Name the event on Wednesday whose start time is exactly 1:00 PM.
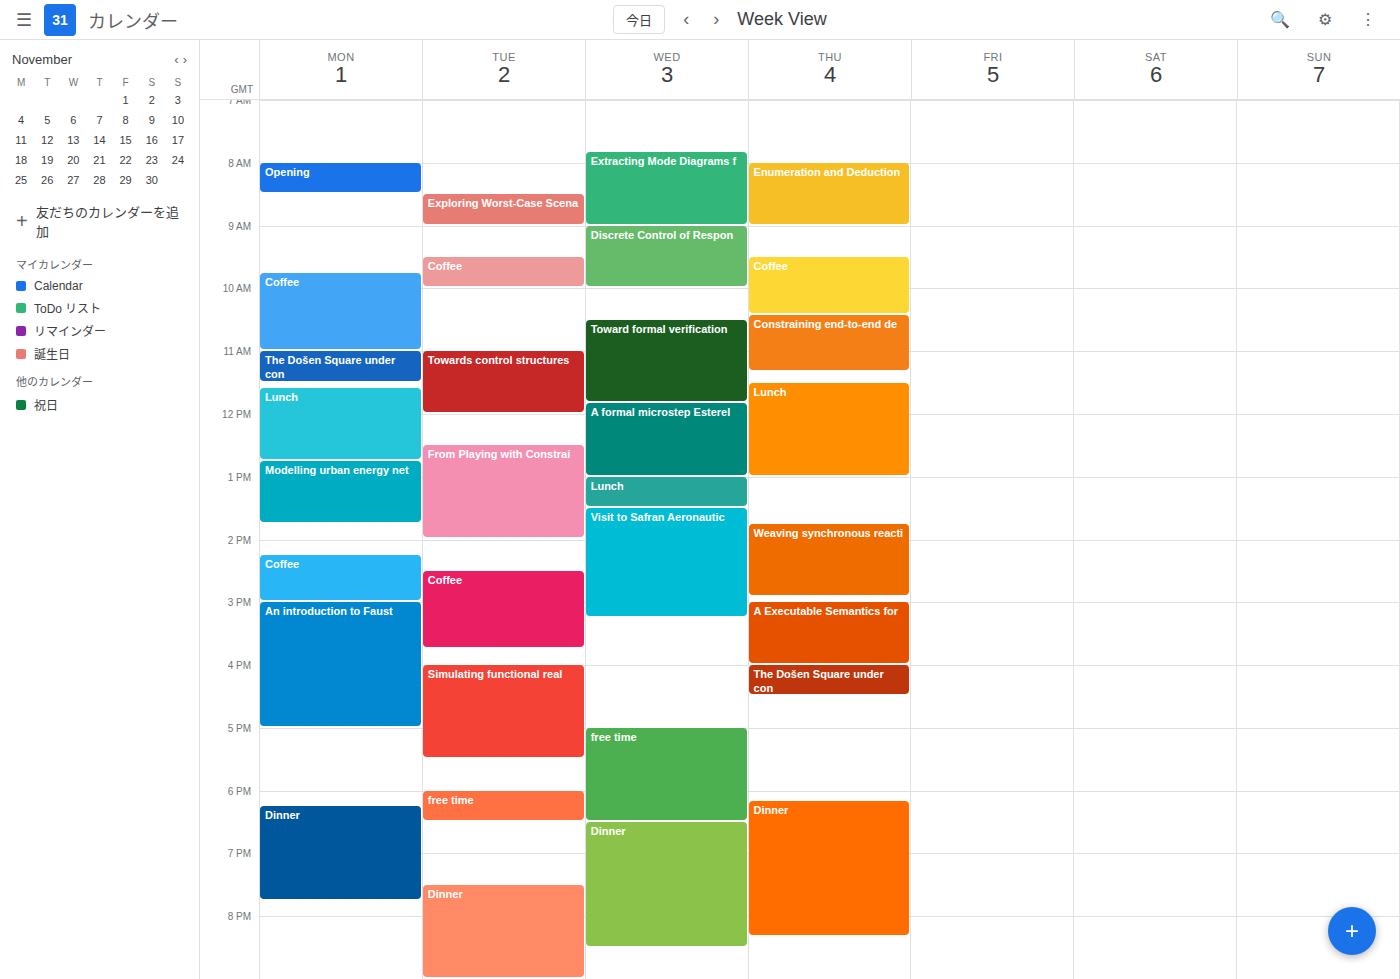
"Lunch"